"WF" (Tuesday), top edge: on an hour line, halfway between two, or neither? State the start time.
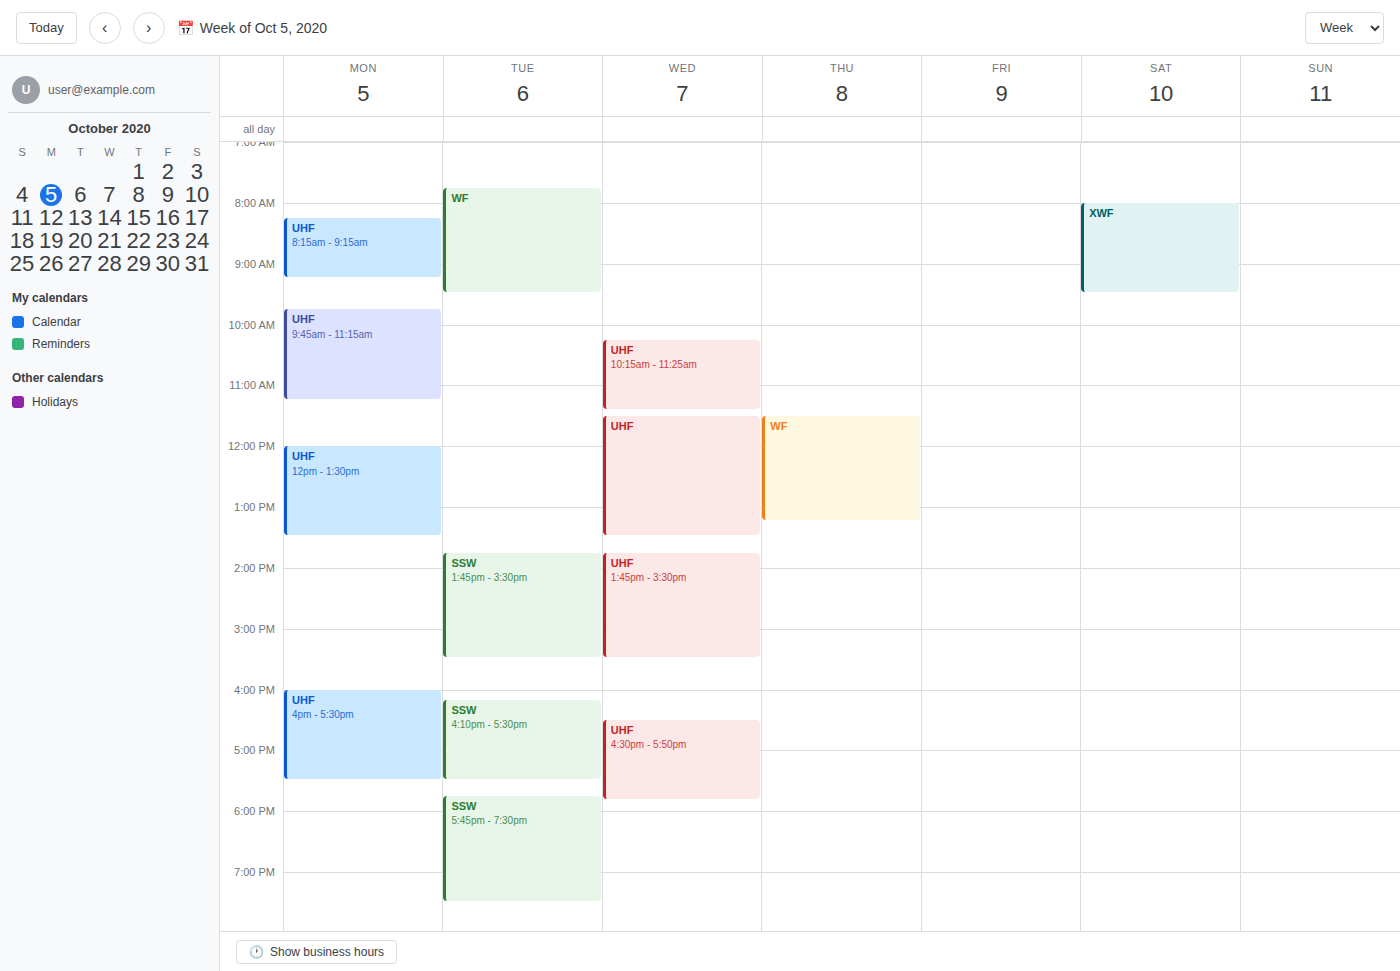
7:45 AM -- neither: three quarters of the way from the 7 AM line to the 8 AM line.